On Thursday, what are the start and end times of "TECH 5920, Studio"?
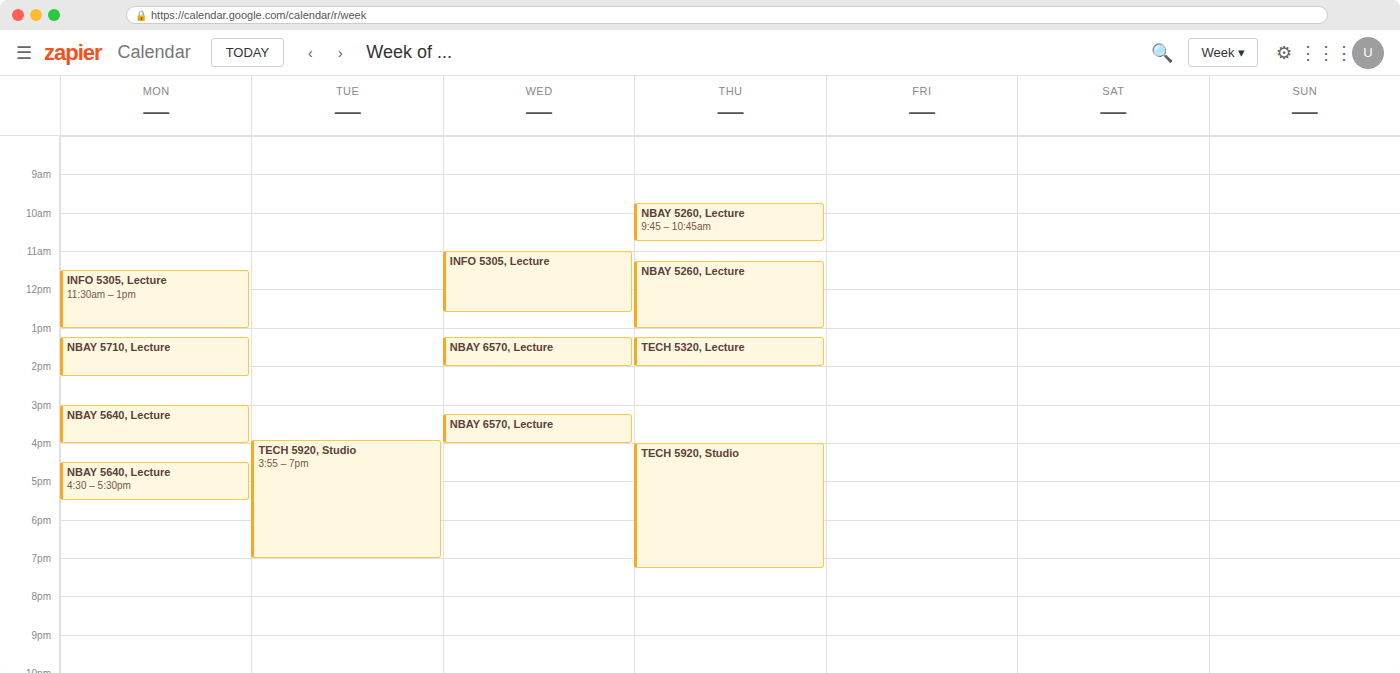
16:00 to 19:15